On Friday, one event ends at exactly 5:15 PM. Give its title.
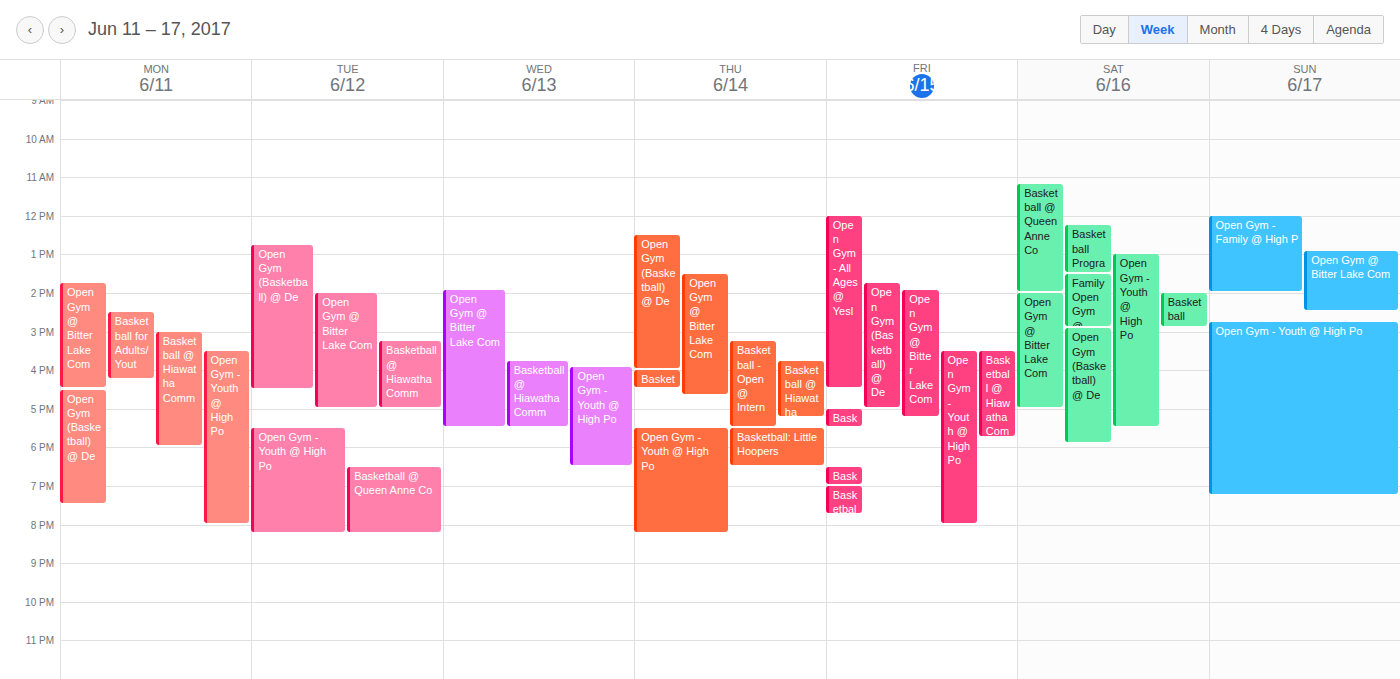
"Open Gym @ Bitter Lake Com"